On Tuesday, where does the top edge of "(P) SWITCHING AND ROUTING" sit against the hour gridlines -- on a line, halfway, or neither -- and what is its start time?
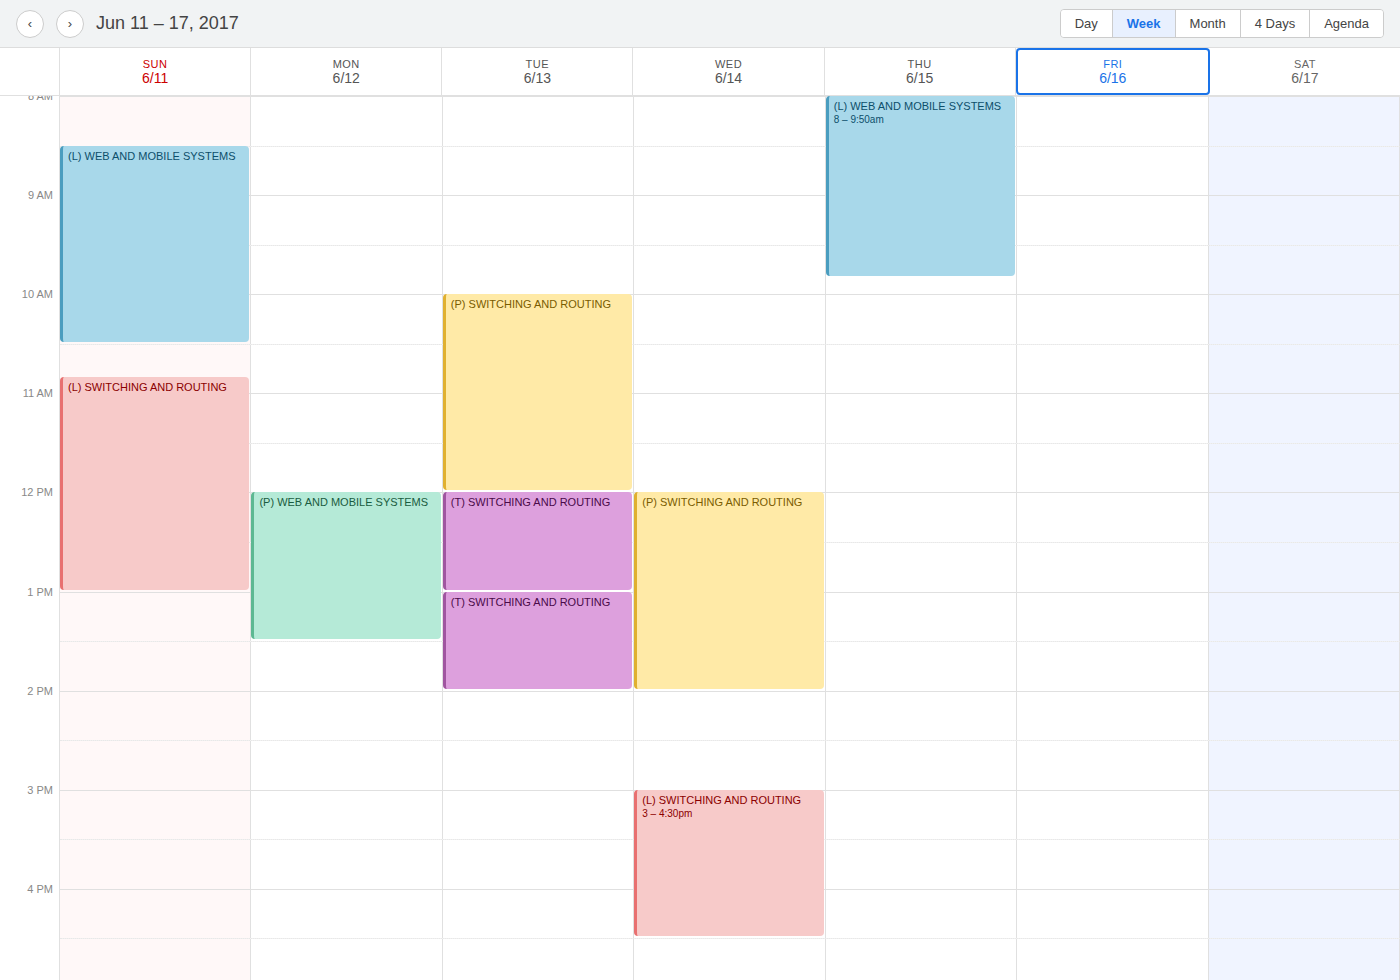
10:00 AM -- exactly on the 10 AM line.